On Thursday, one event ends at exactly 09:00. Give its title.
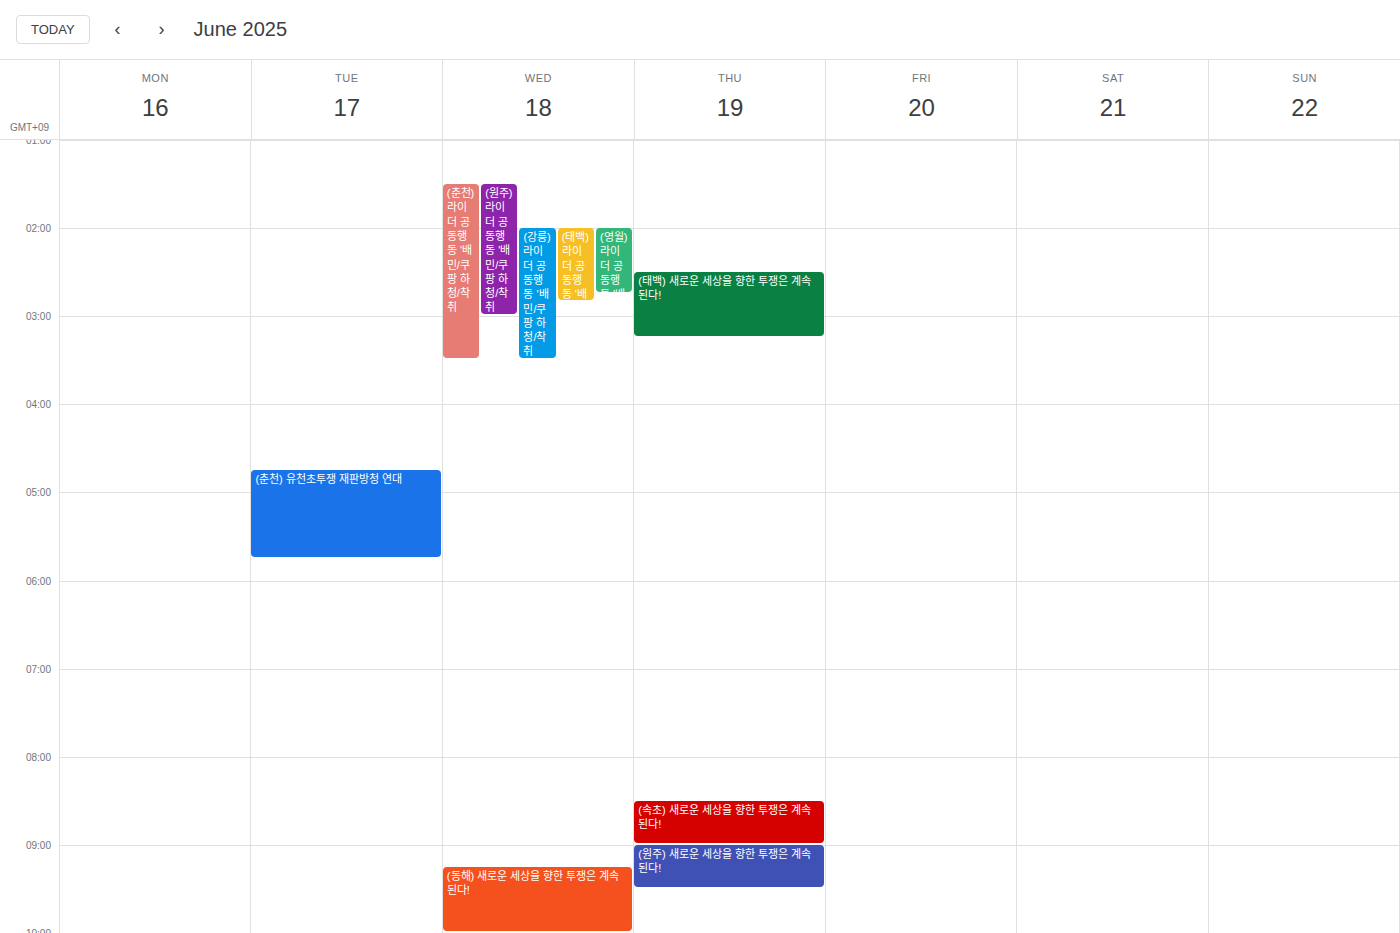
"(속초) 새로운 세상을 향한 투쟁은 계속된다!"